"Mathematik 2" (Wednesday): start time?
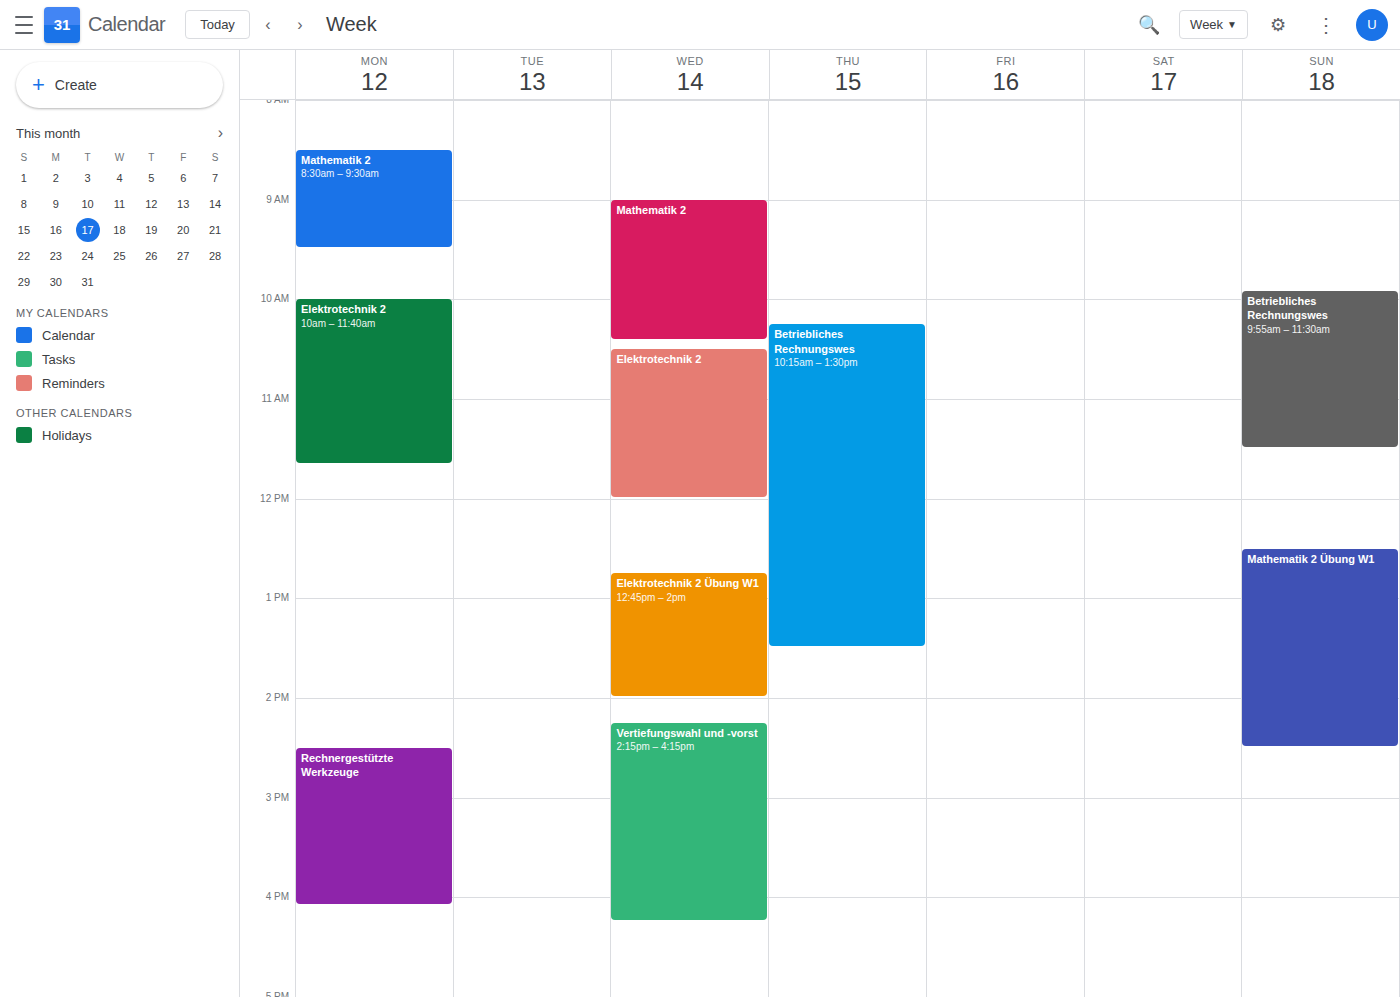
9:00 AM